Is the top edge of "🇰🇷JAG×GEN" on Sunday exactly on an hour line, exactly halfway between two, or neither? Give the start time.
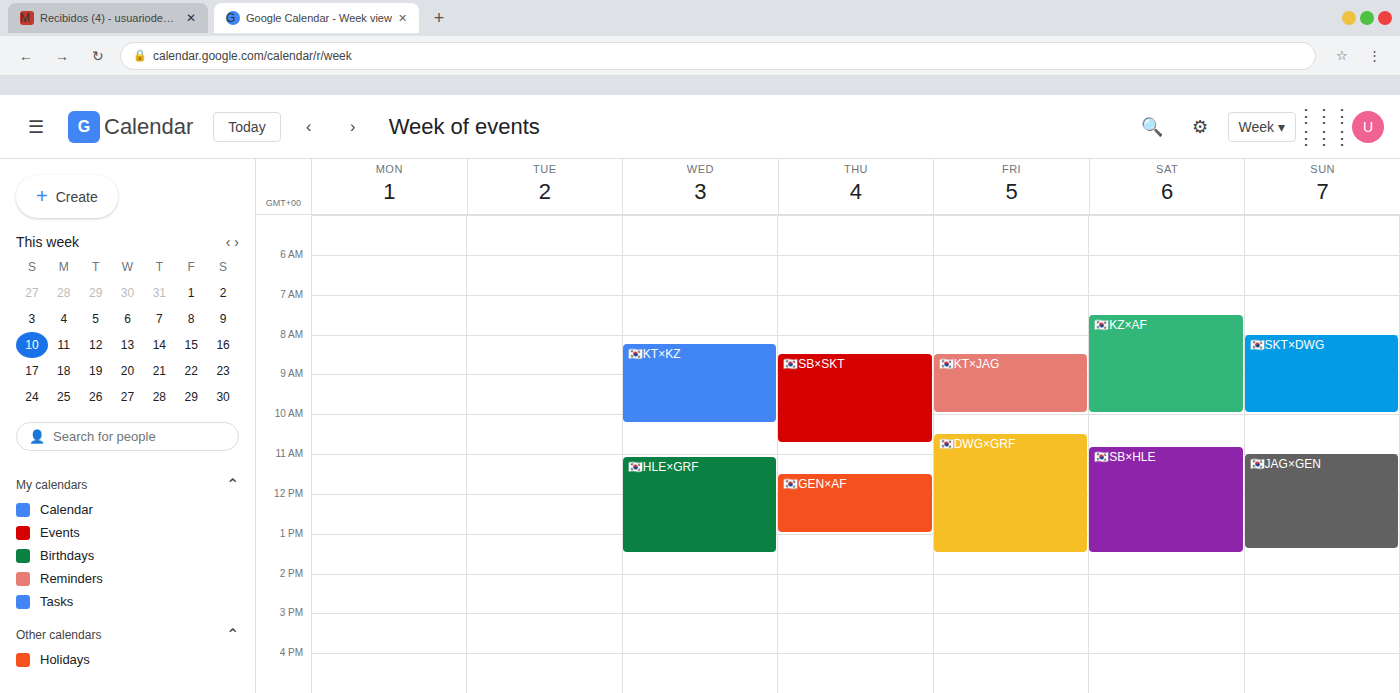
11:00 AM -- exactly on the 11 AM line.